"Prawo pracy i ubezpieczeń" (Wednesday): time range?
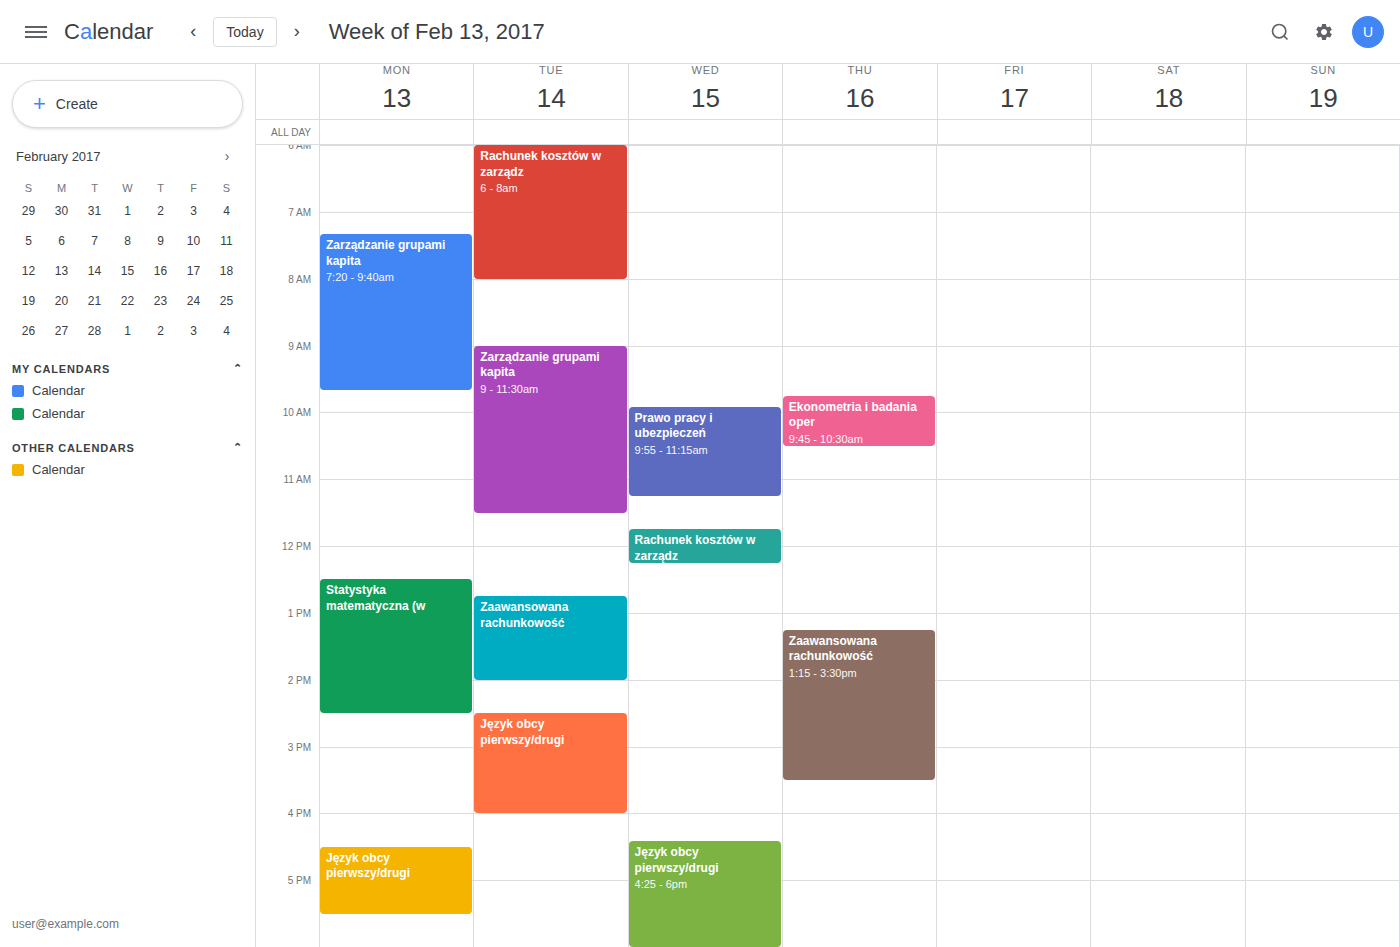
9:55 AM to 11:15 AM